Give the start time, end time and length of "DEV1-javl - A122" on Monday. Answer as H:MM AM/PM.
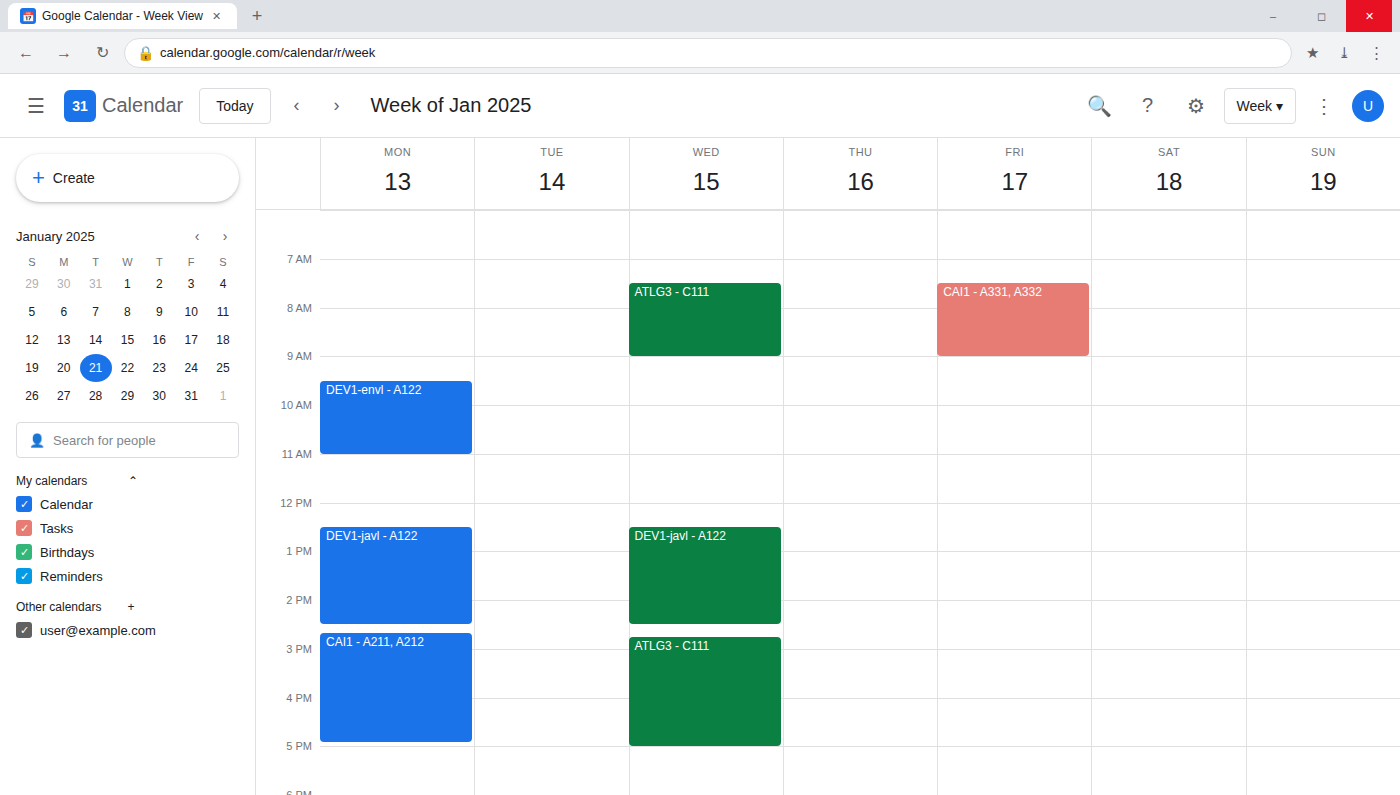
12:30 PM to 2:30 PM, 2 hours